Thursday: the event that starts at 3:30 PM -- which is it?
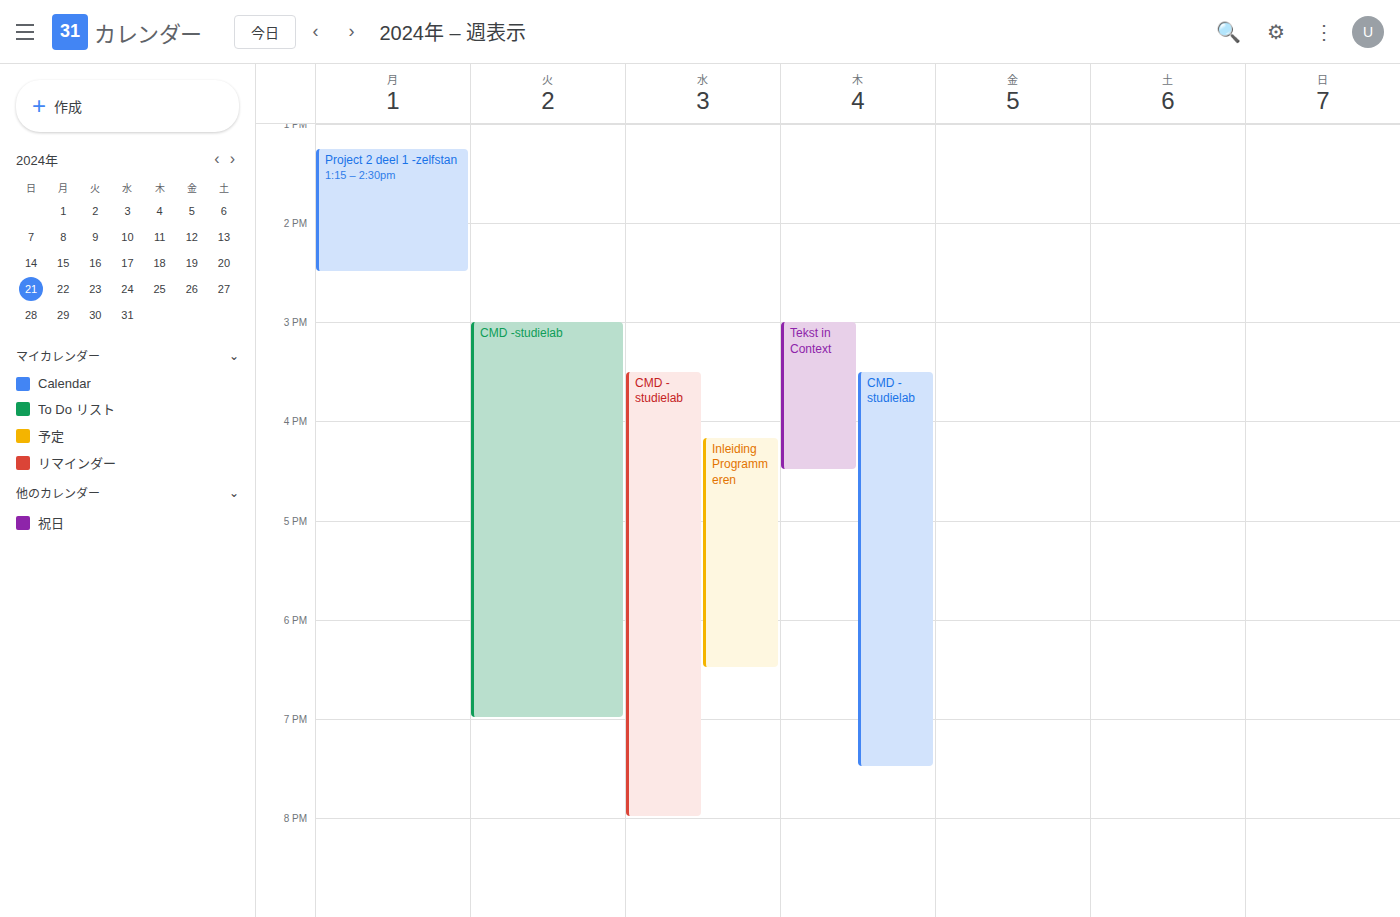
"CMD -studielab"